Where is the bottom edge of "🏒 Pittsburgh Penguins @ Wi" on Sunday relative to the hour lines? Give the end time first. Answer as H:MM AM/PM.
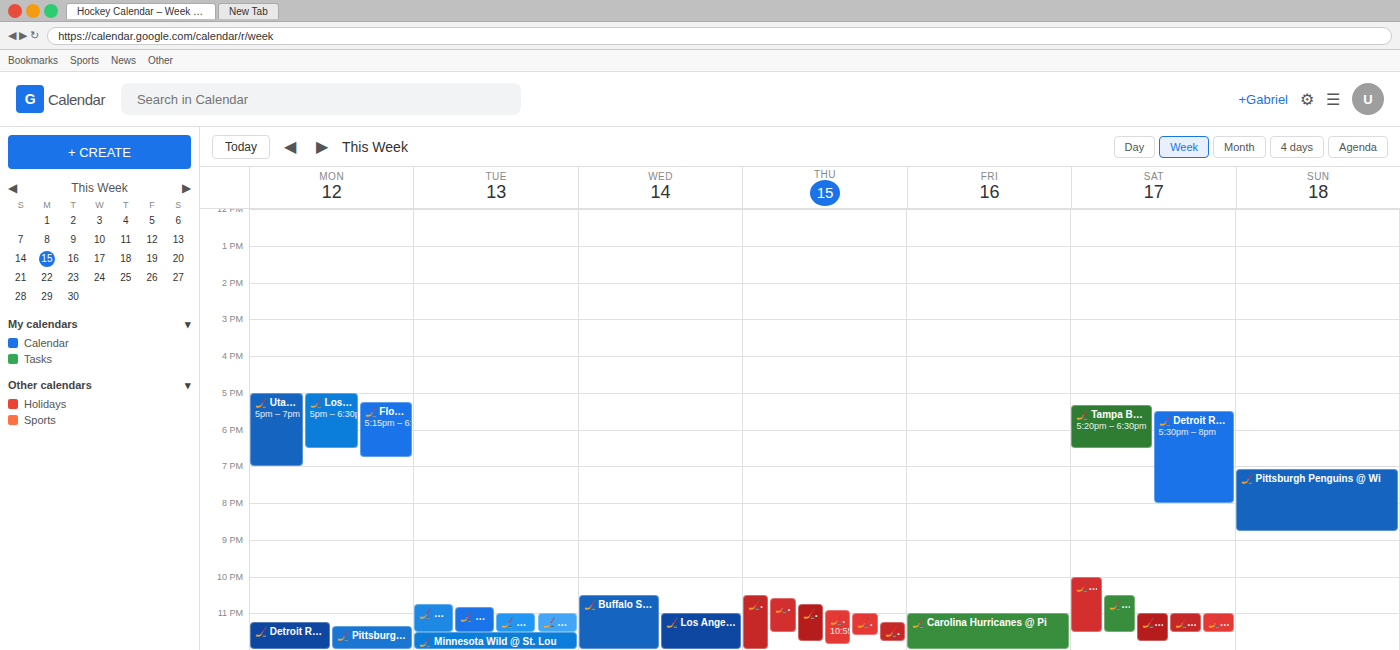
8:45 PM -- neither: three quarters of the way from the 8 PM line to the 9 PM line.